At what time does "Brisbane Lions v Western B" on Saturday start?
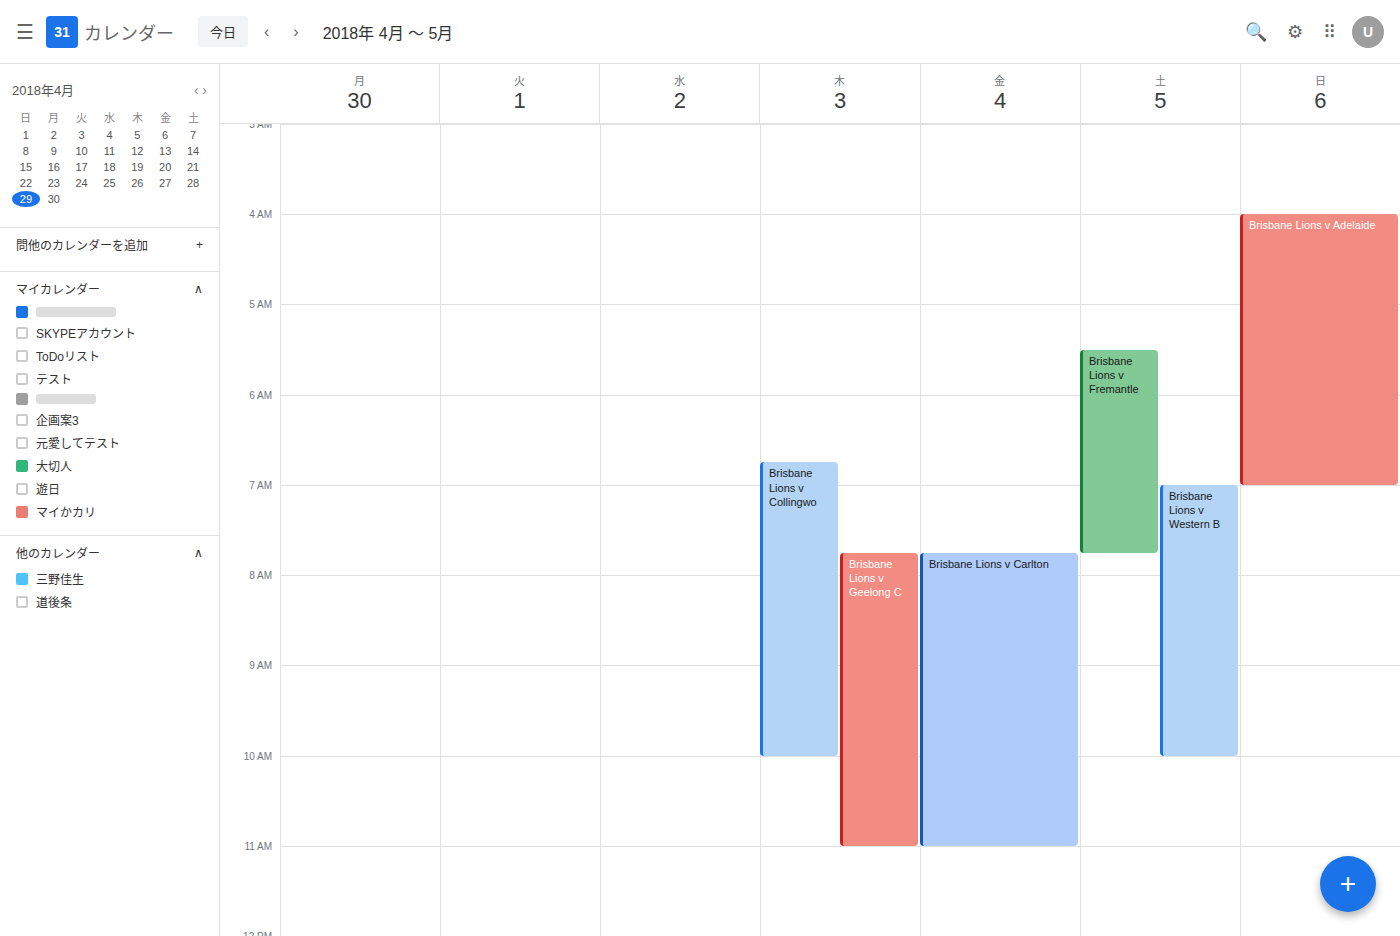
7:00 AM